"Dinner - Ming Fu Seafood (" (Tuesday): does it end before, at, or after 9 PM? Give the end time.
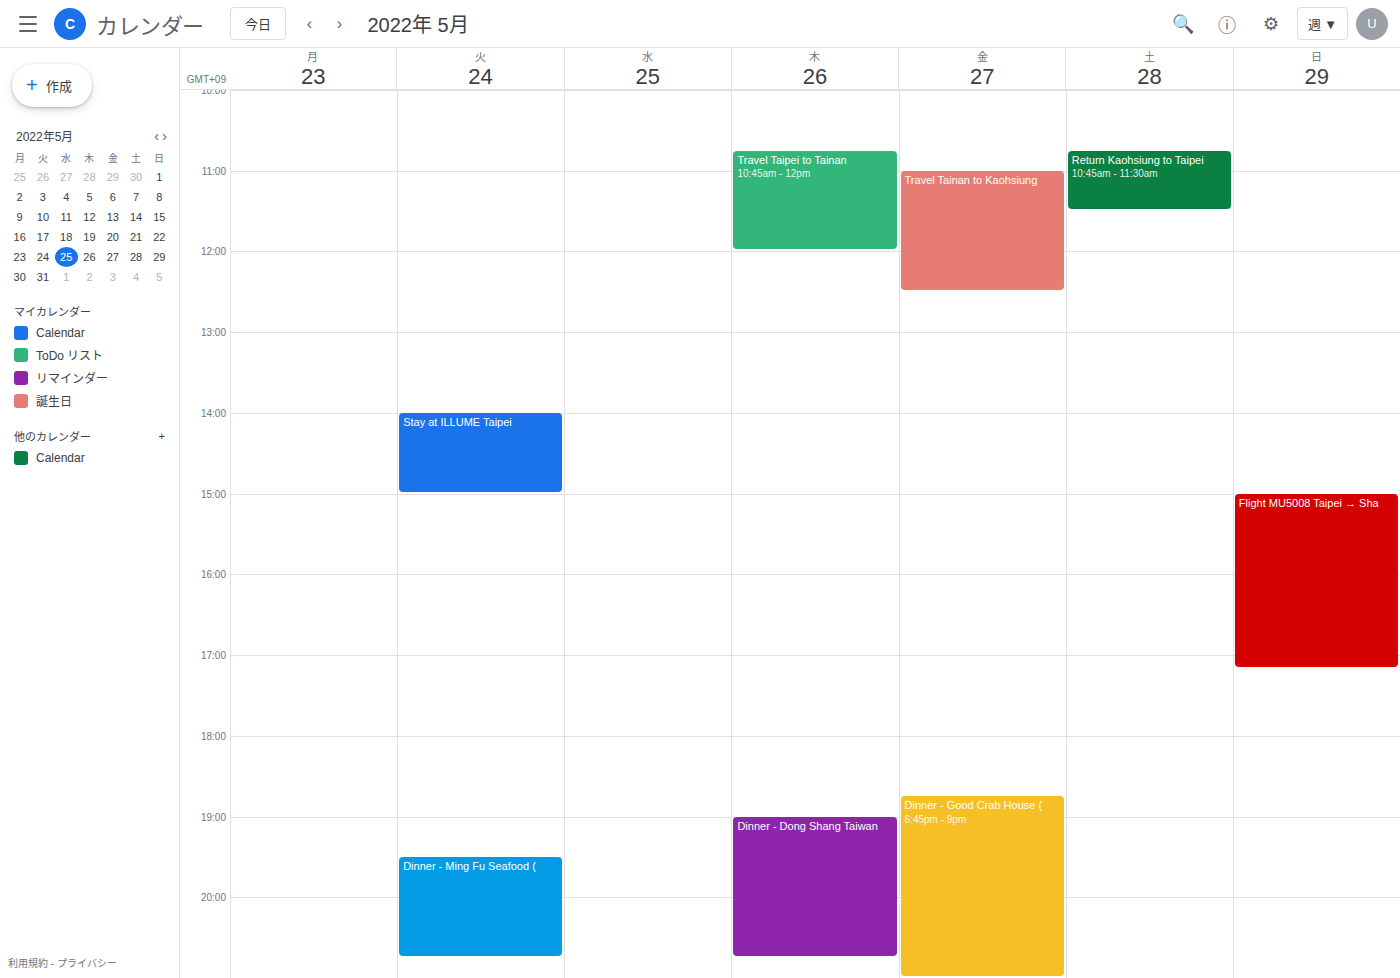
8:45 PM -- before 9 PM, 15 minutes above the 9 PM line.